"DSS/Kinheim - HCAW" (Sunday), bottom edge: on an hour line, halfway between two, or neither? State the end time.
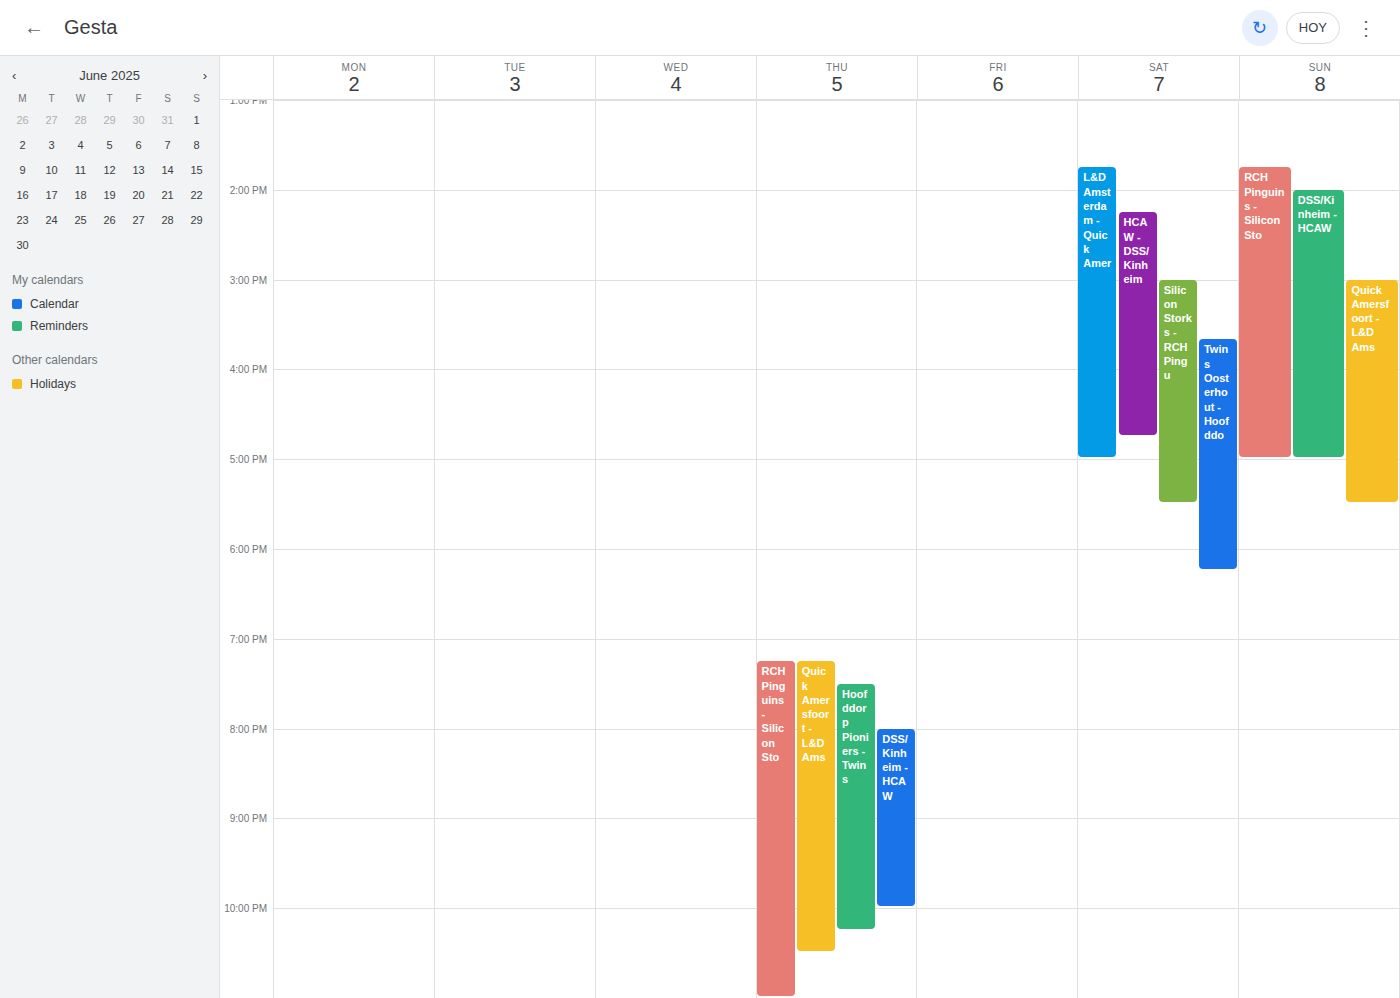
5:00 PM -- exactly on the 5 PM line.